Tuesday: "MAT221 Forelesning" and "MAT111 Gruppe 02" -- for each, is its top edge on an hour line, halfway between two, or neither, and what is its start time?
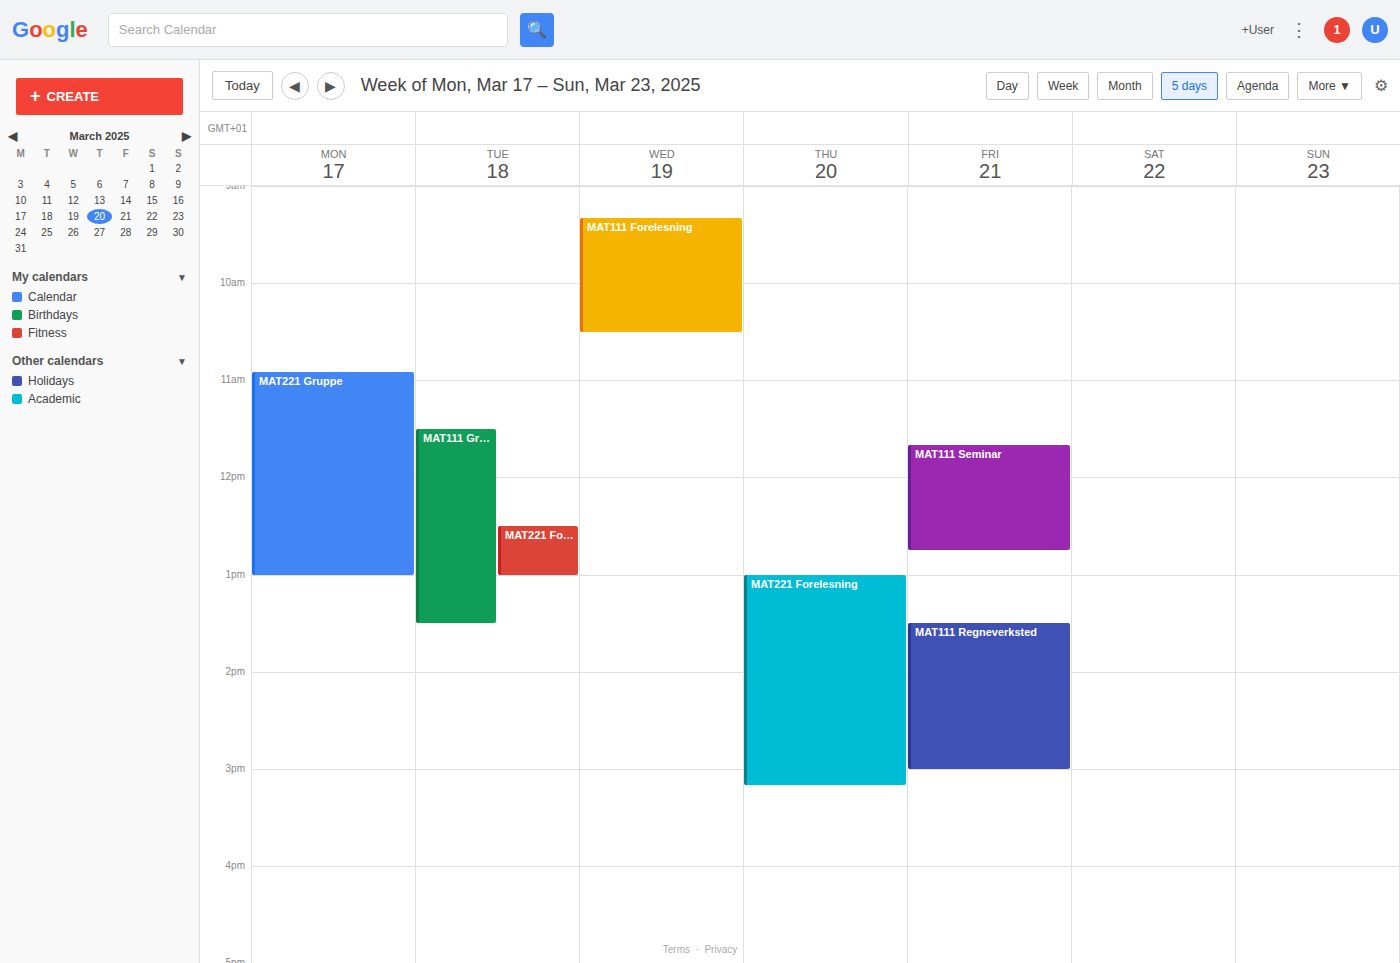
"MAT221 Forelesning": 12:30, halfway between the 12:00 and 13:00 lines. "MAT111 Gruppe 02": 11:30, halfway between the 11:00 and 12:00 lines.